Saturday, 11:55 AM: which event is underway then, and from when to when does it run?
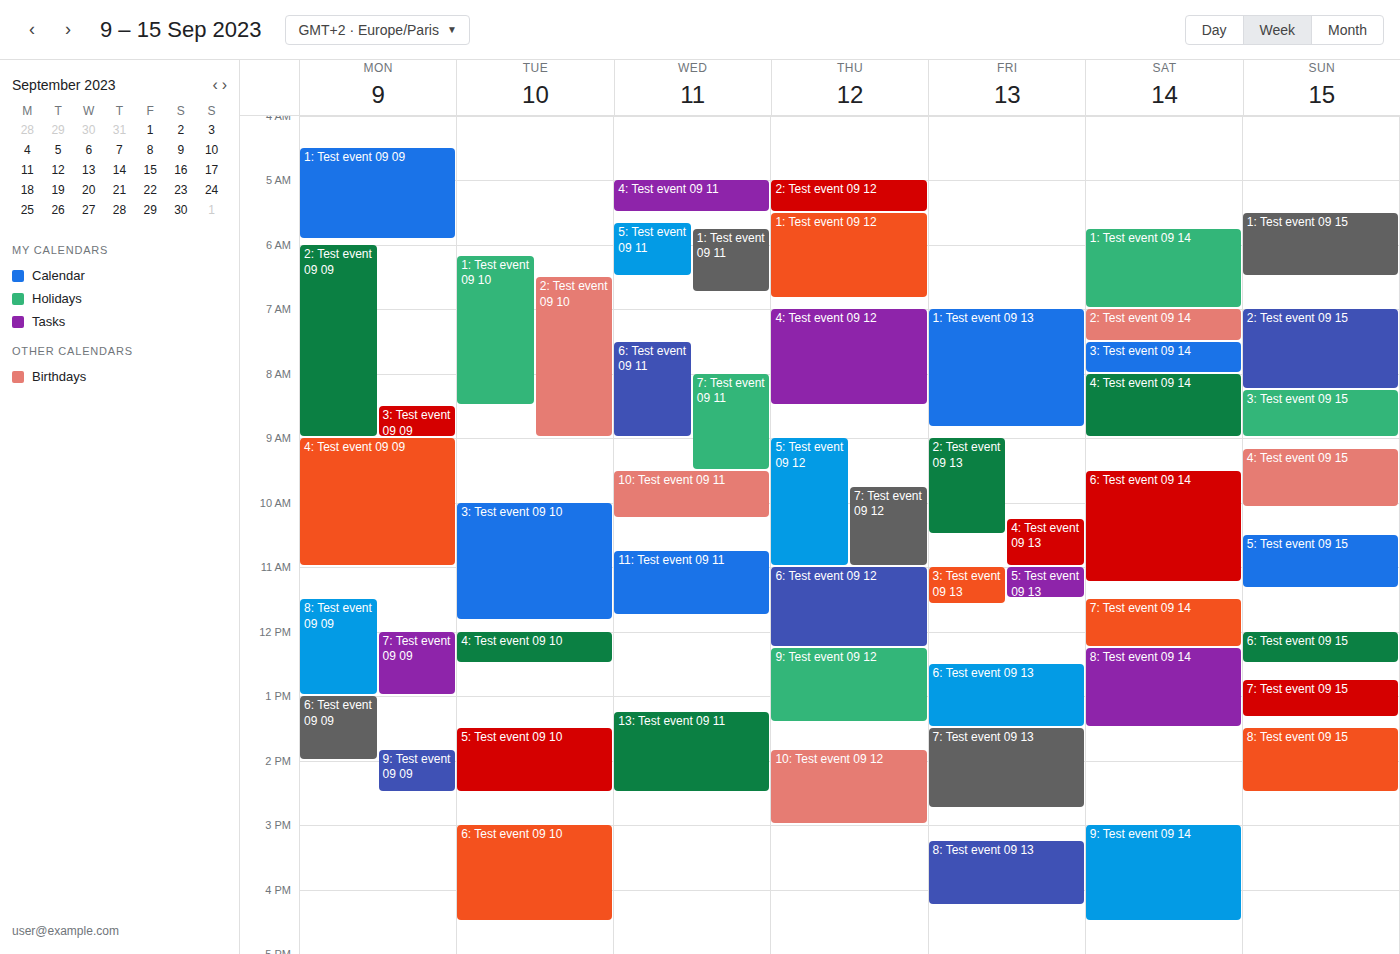
"7: Test event 09 14", 11:30 AM to 12:15 PM